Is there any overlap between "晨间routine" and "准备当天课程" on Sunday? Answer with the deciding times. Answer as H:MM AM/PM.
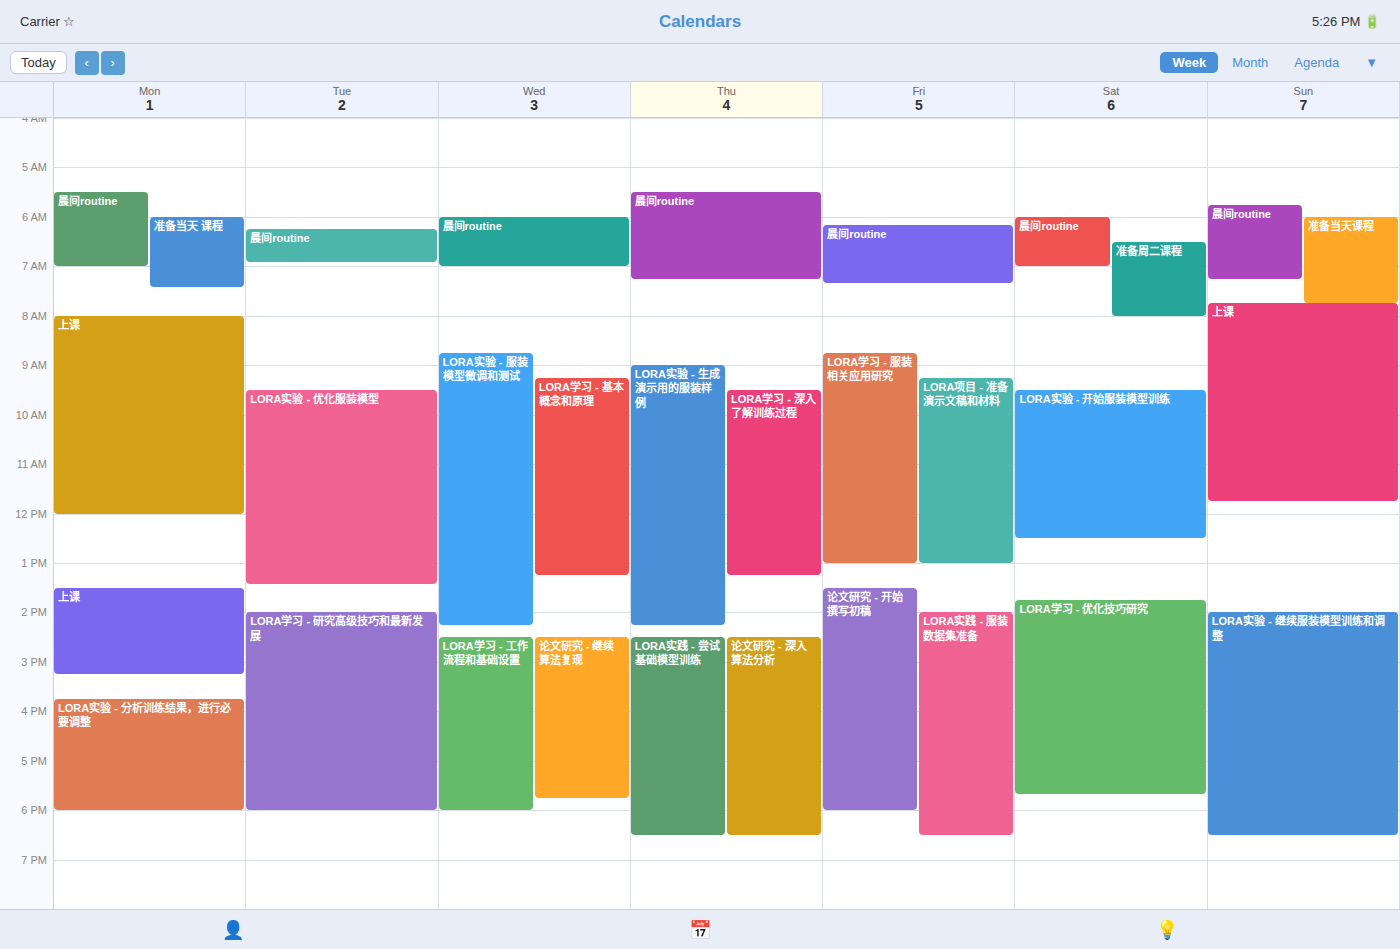
"准备当天课程" starts at 6:00 AM, before "晨间routine" ends at 7:15 AM -- they overlap.